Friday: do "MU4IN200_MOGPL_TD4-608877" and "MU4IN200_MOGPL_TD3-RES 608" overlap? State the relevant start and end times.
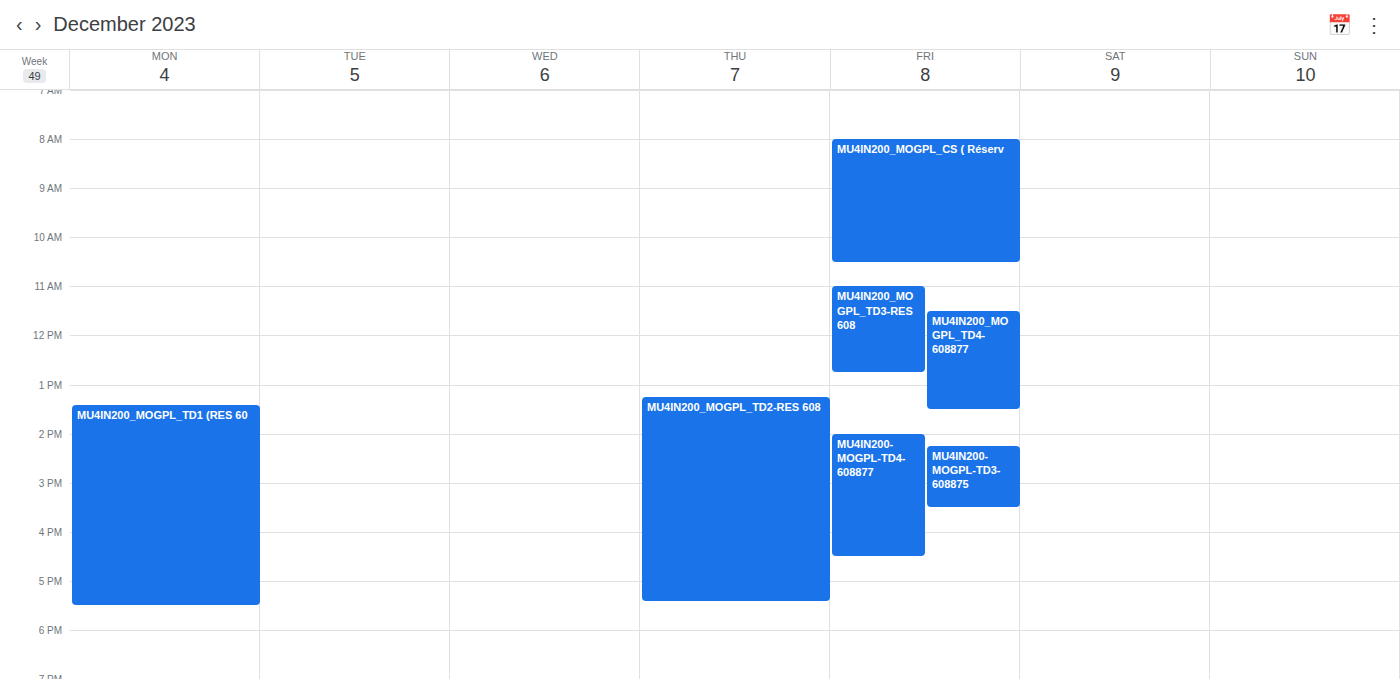
"MU4IN200_MOGPL_TD4-608877" starts at 11:30 AM, before "MU4IN200_MOGPL_TD3-RES 608" ends at 12:45 PM -- they overlap.